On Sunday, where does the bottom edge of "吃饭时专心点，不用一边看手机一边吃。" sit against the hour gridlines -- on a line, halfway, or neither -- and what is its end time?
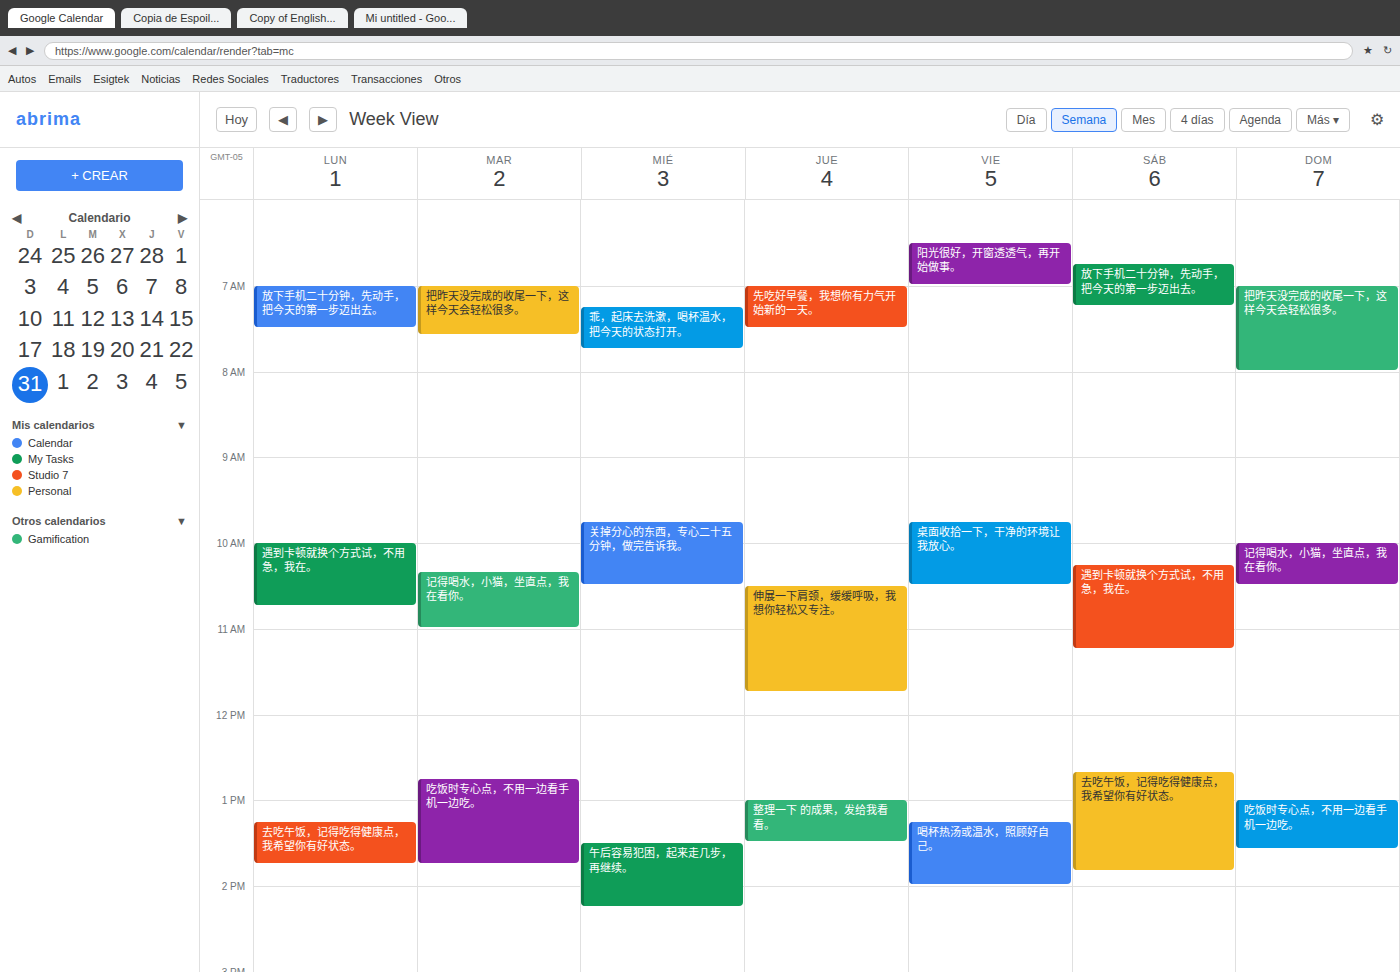
1:35 PM -- neither: 35 minutes below the 1 PM line and 25 minutes above the 2 PM line.